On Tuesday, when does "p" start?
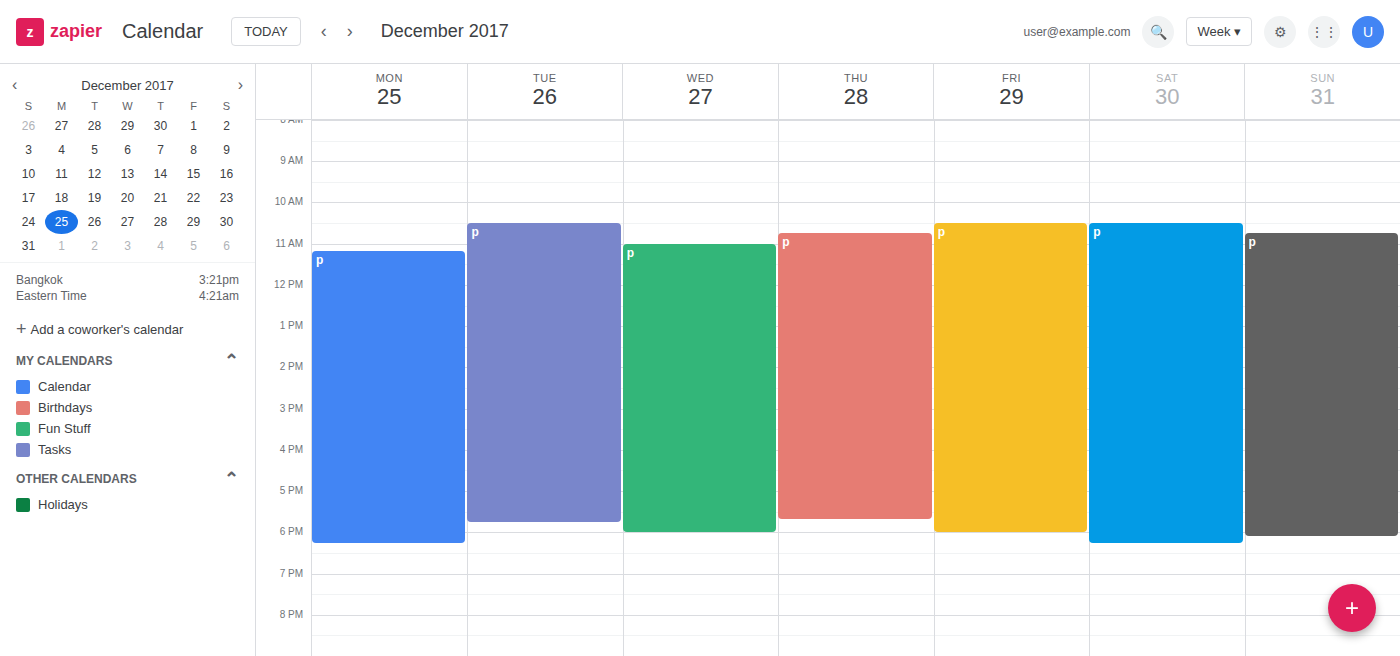
10:30 AM